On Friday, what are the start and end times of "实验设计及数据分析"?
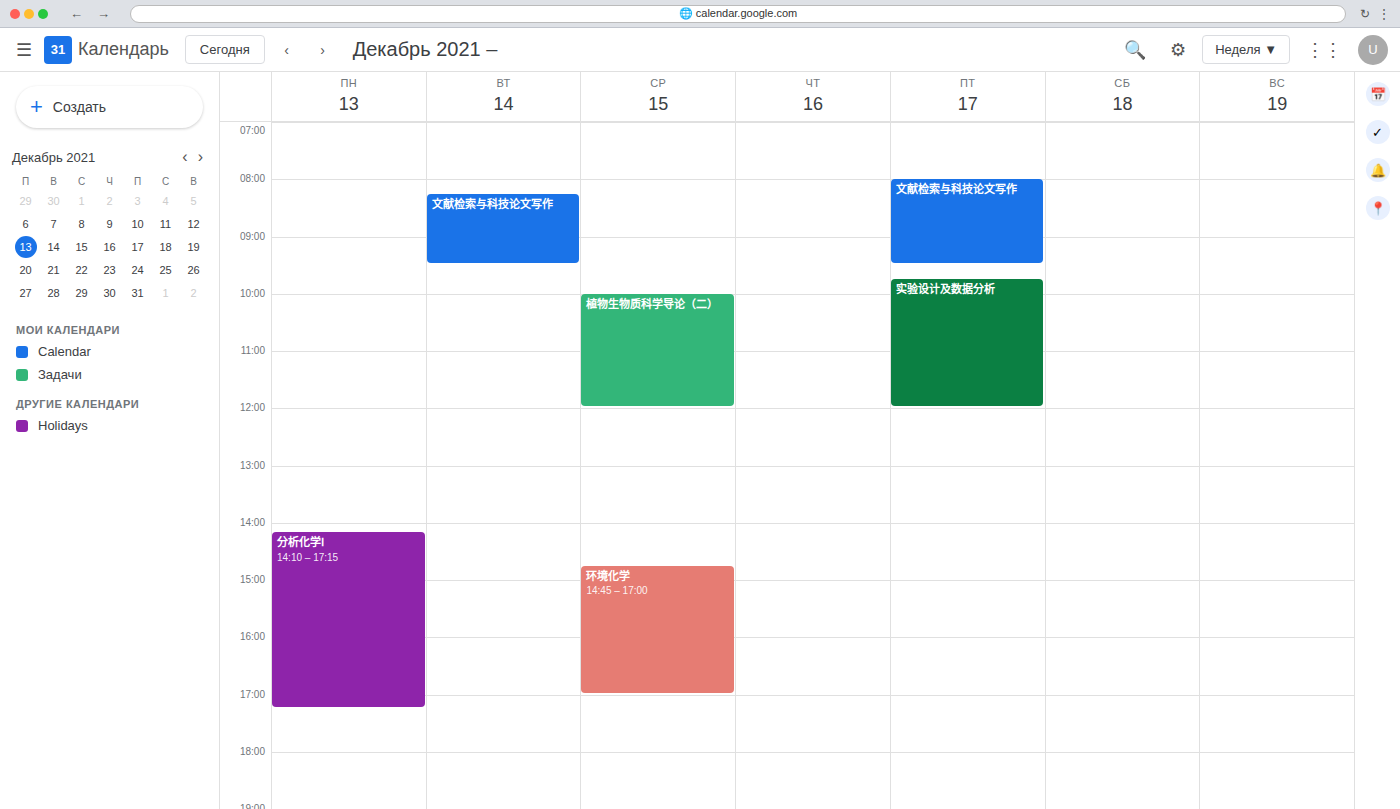
9:45 AM to 12:00 PM